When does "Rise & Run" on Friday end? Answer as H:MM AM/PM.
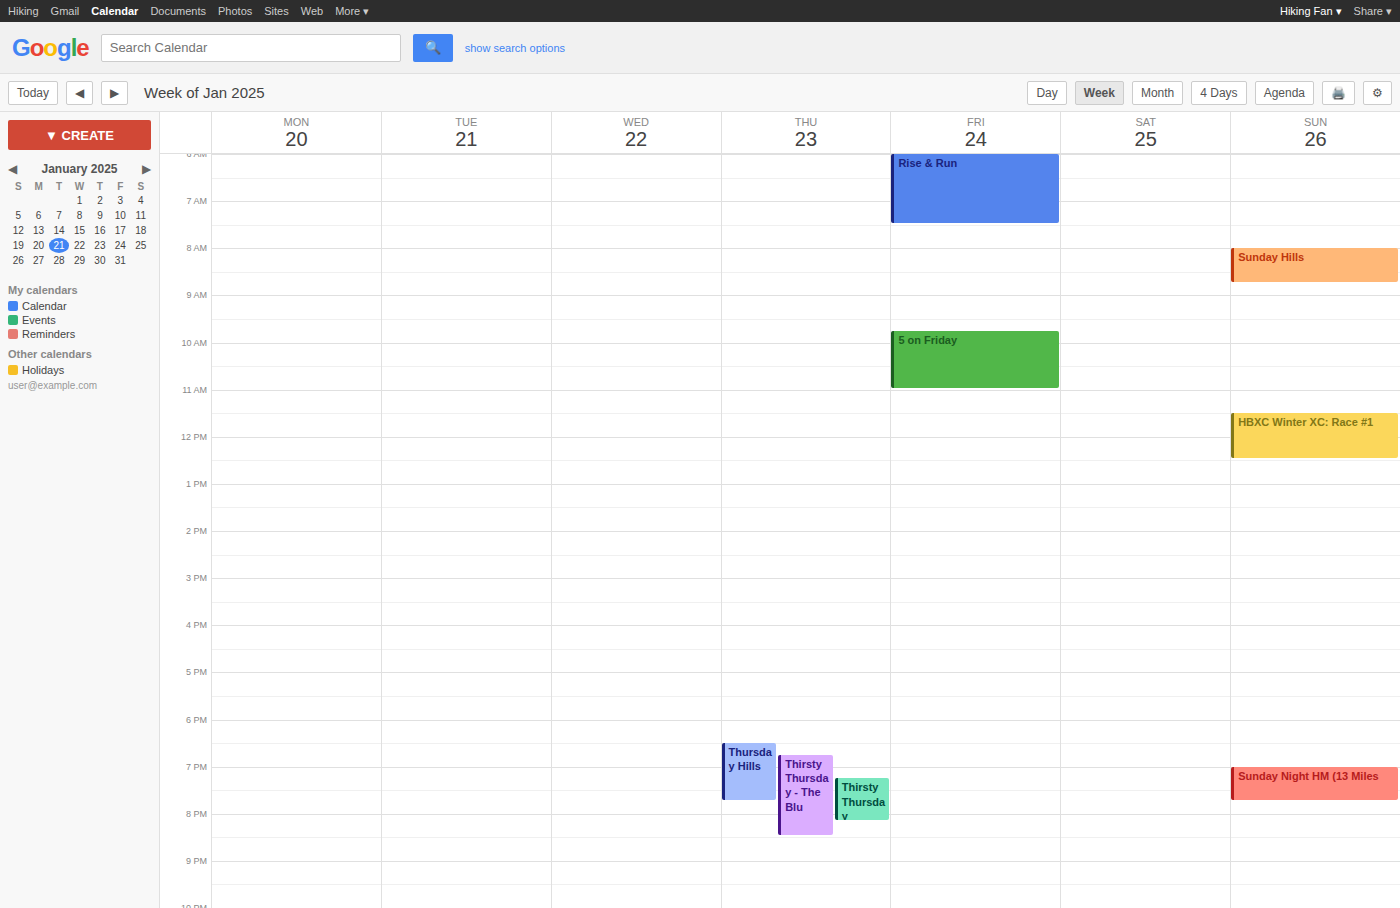
7:30 AM